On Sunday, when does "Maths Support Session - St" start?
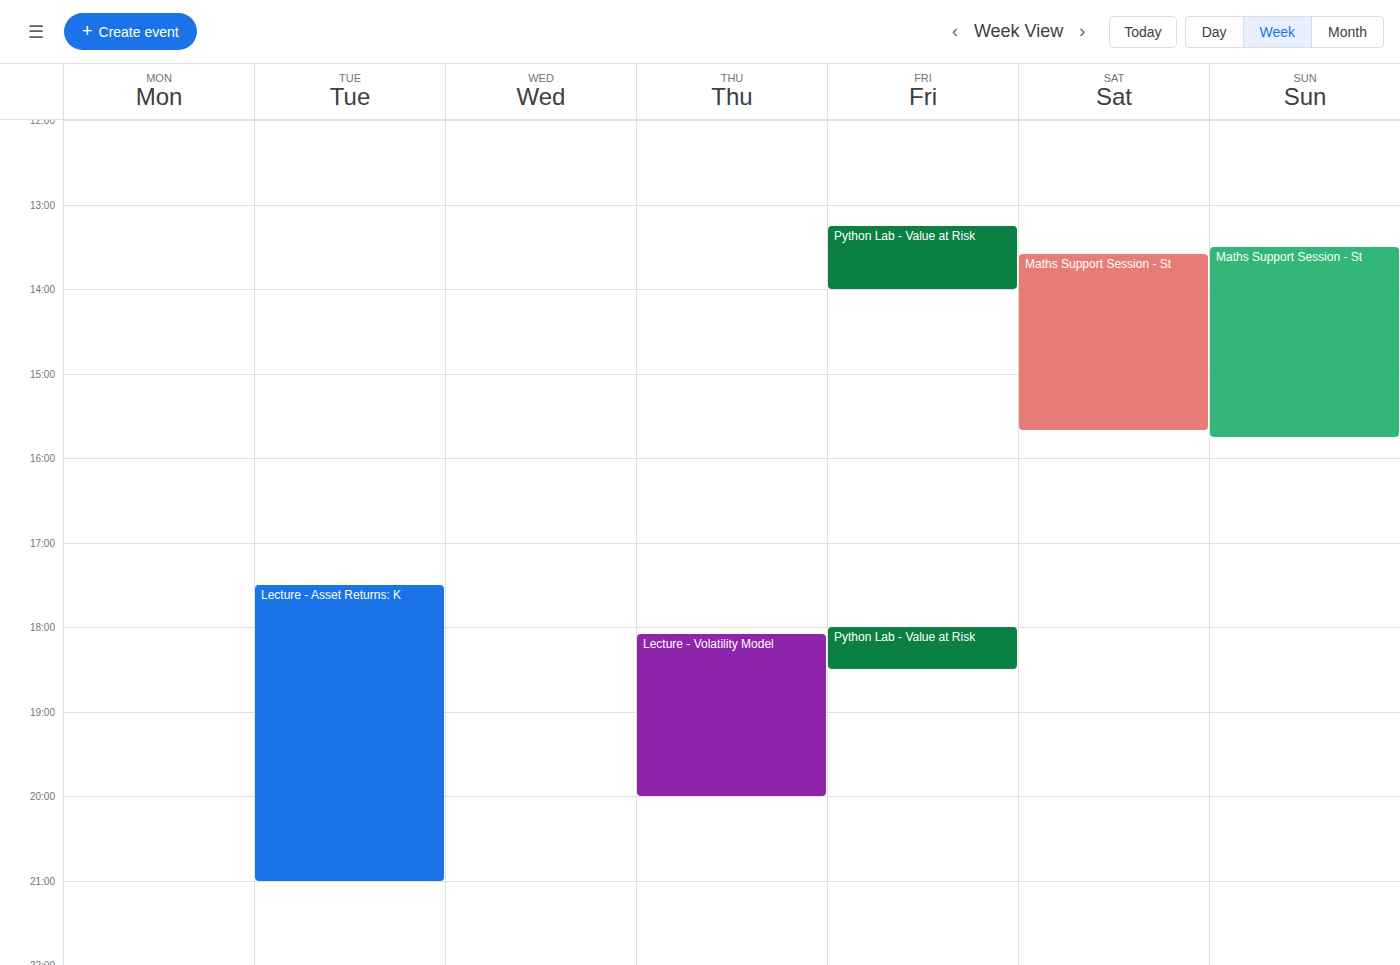
1:30 PM